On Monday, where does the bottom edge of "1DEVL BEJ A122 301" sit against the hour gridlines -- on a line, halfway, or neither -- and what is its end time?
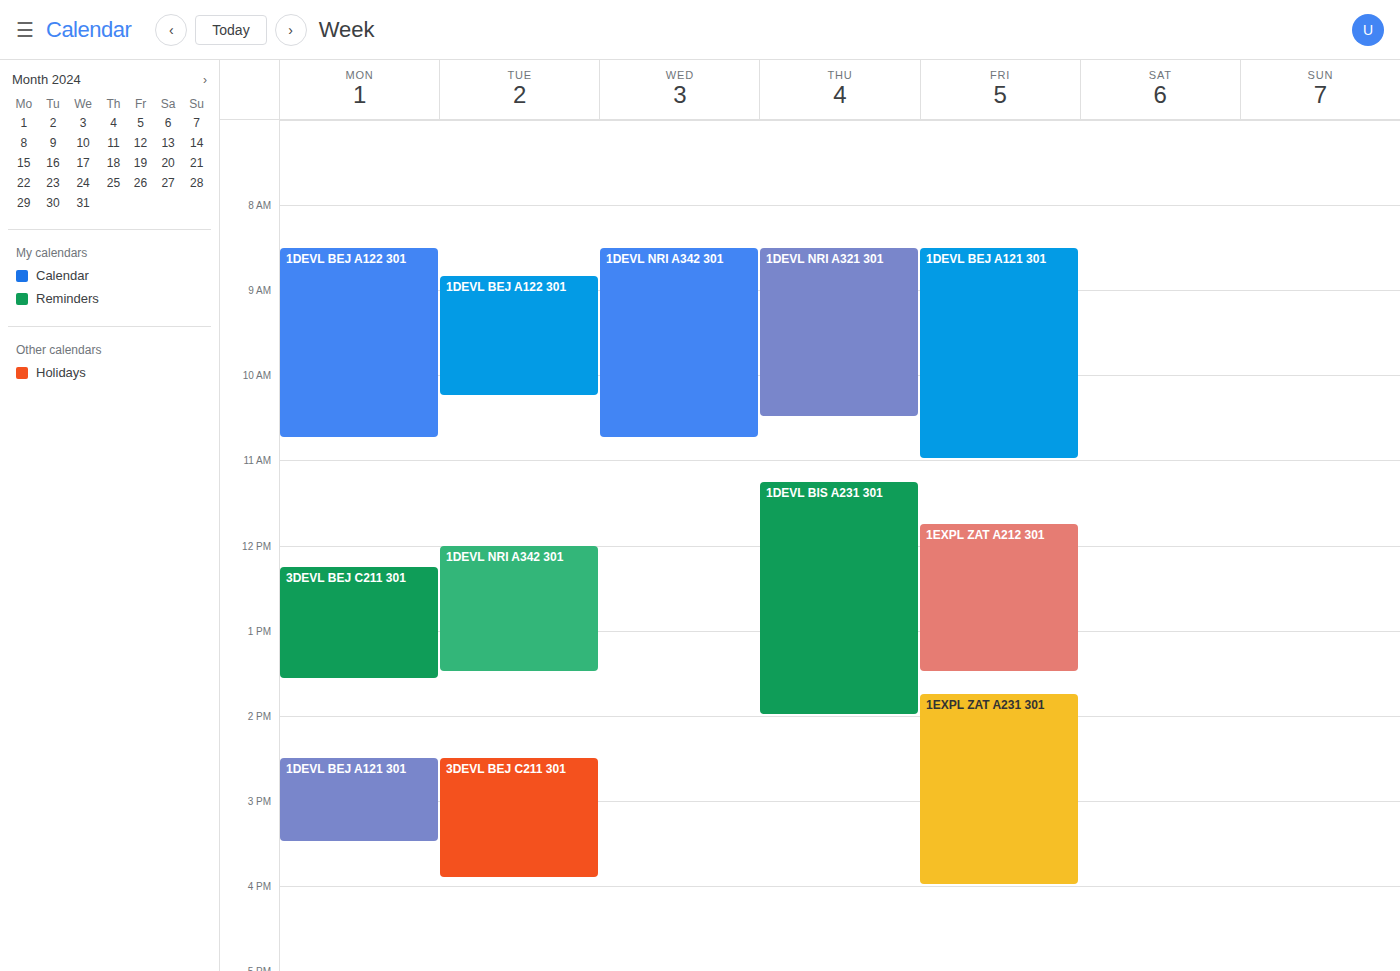
10:45 AM -- neither: three quarters of the way from the 10 AM line to the 11 AM line.